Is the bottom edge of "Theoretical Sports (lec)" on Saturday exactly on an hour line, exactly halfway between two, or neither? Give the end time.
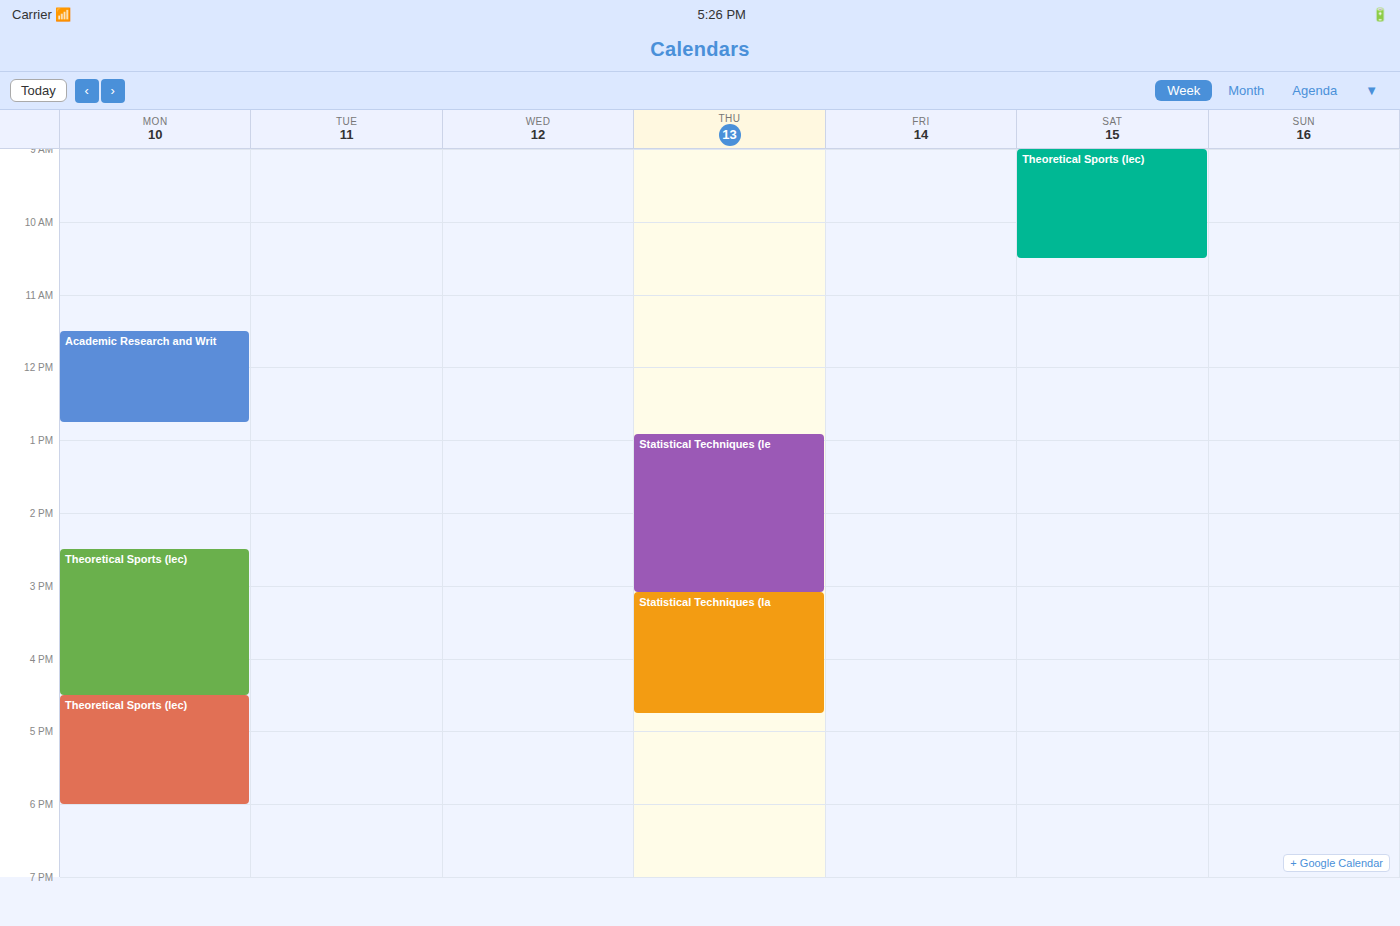
10:30 AM -- halfway between the 10 AM and 11 AM lines.